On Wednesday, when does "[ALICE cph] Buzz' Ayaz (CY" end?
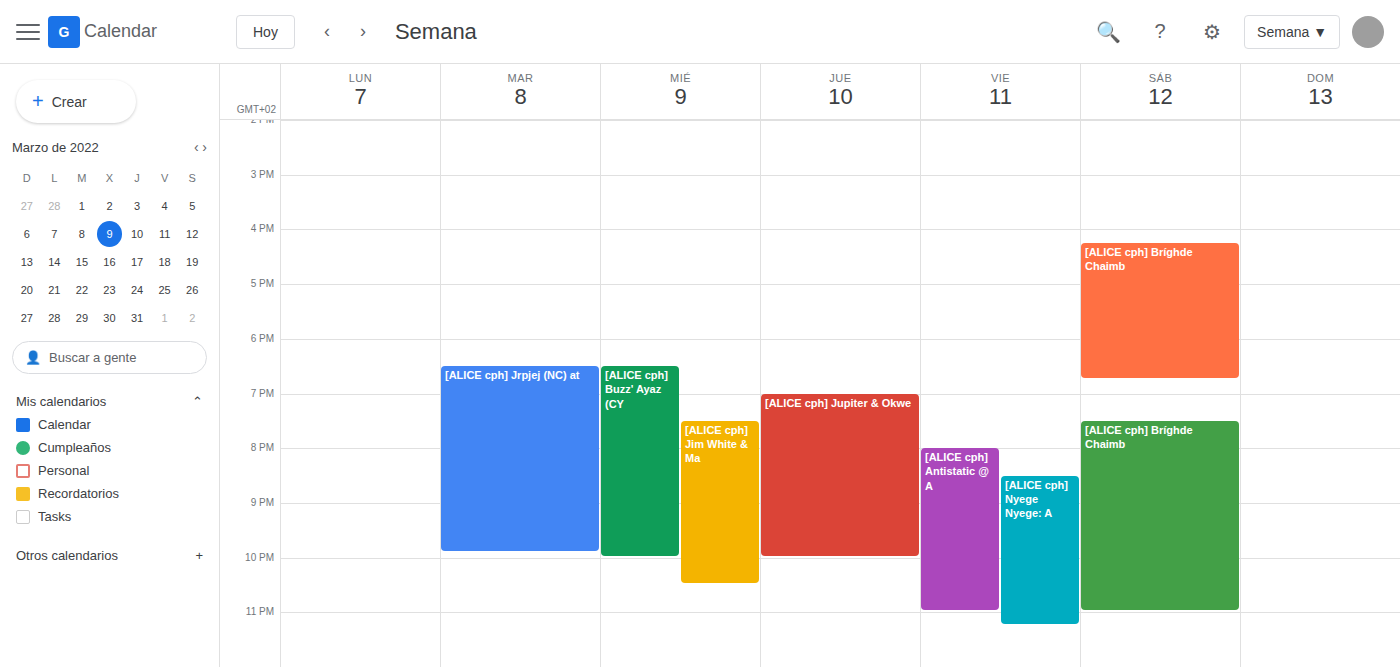
22:00